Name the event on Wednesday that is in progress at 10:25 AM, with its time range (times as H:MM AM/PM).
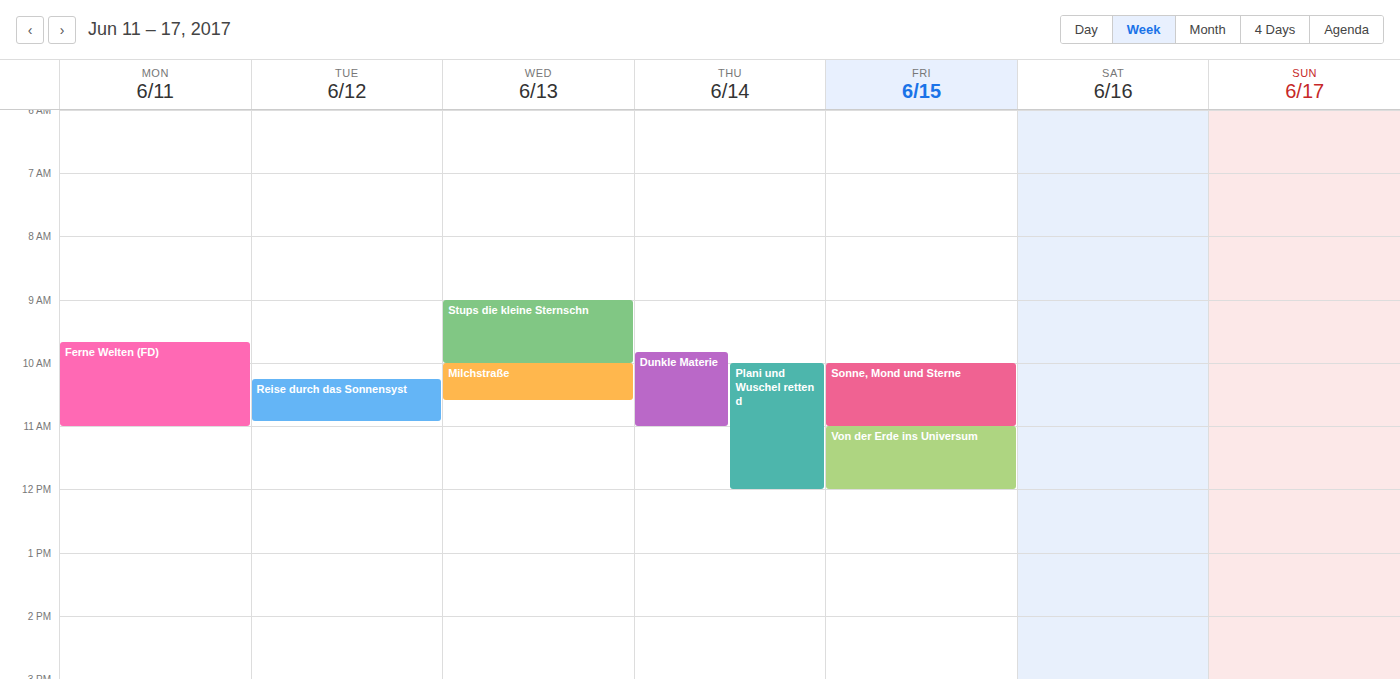
"Milchstraße", 10:00 AM to 10:35 AM